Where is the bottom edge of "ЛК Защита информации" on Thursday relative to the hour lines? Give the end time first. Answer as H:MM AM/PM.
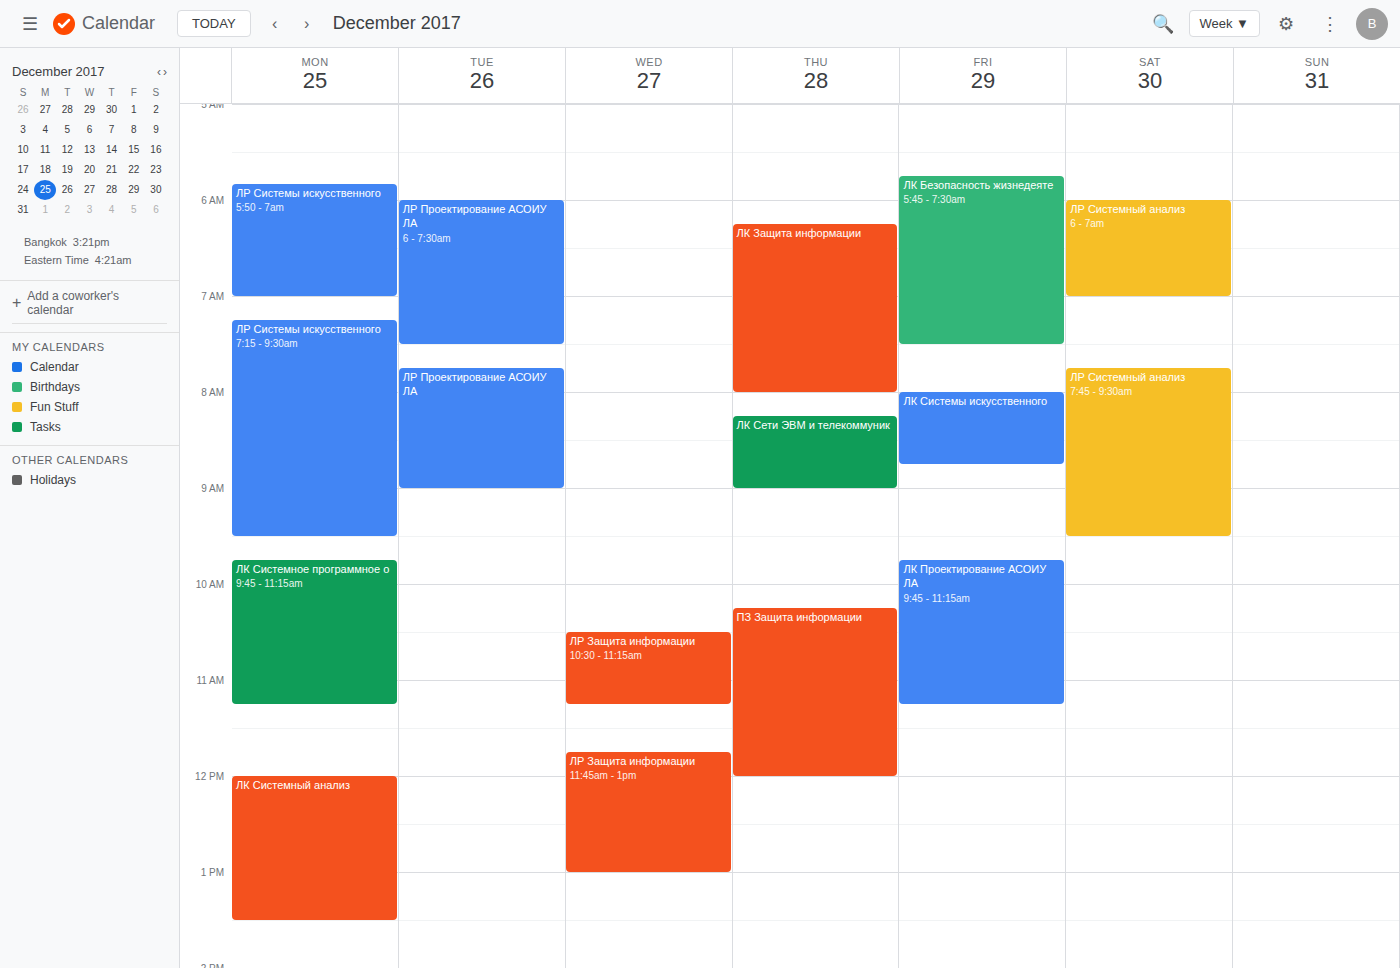
8:00 AM -- exactly on the 8 AM line.